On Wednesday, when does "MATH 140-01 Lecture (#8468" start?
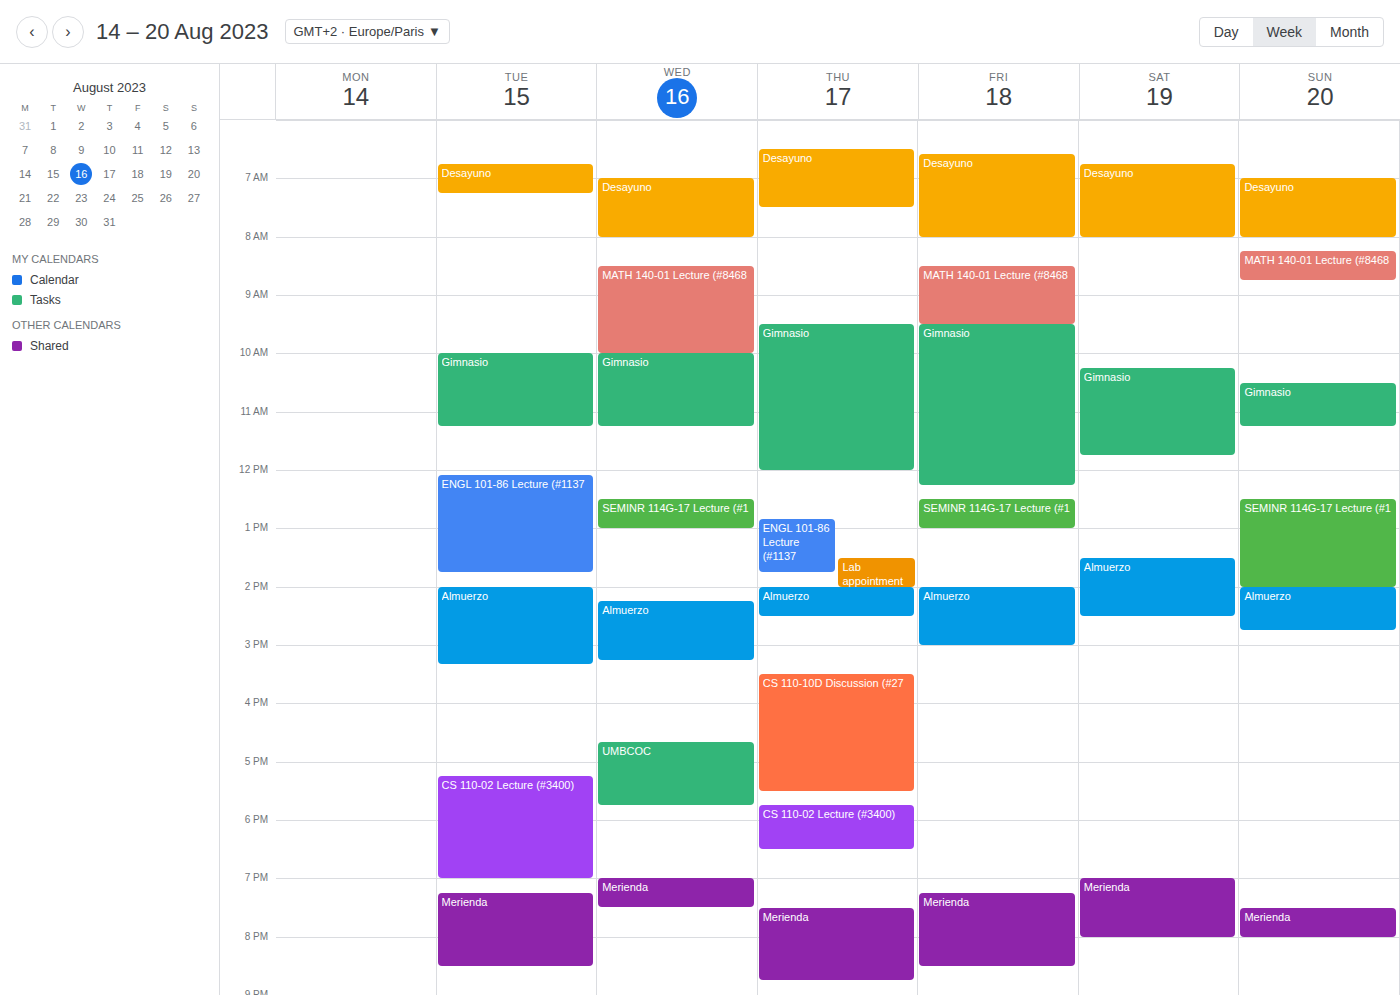
8:30 AM